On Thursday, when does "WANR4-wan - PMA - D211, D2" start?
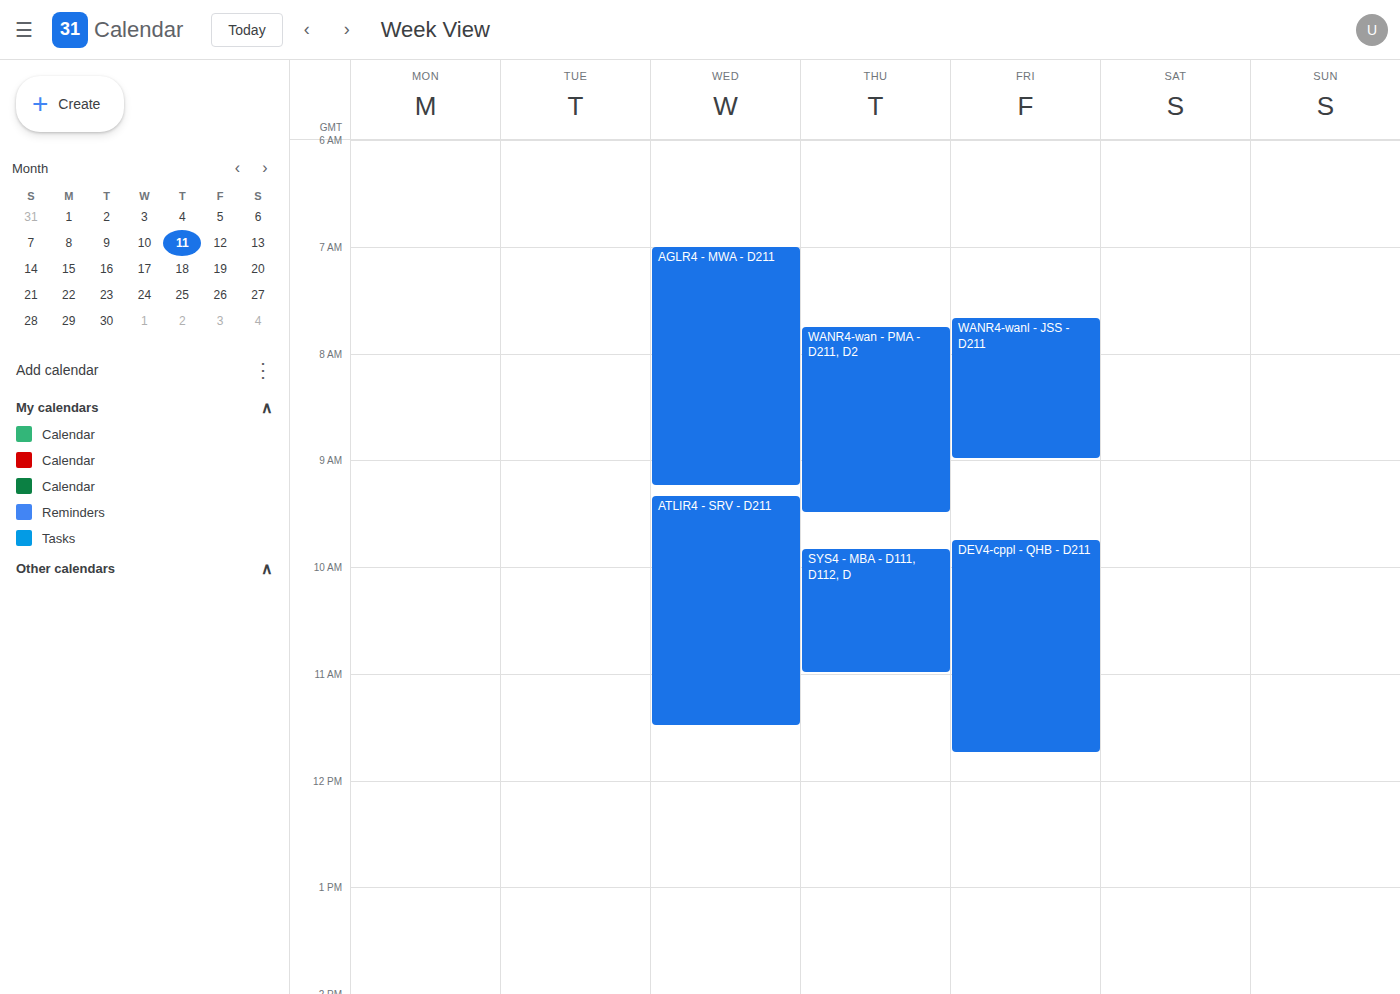
7:45 AM